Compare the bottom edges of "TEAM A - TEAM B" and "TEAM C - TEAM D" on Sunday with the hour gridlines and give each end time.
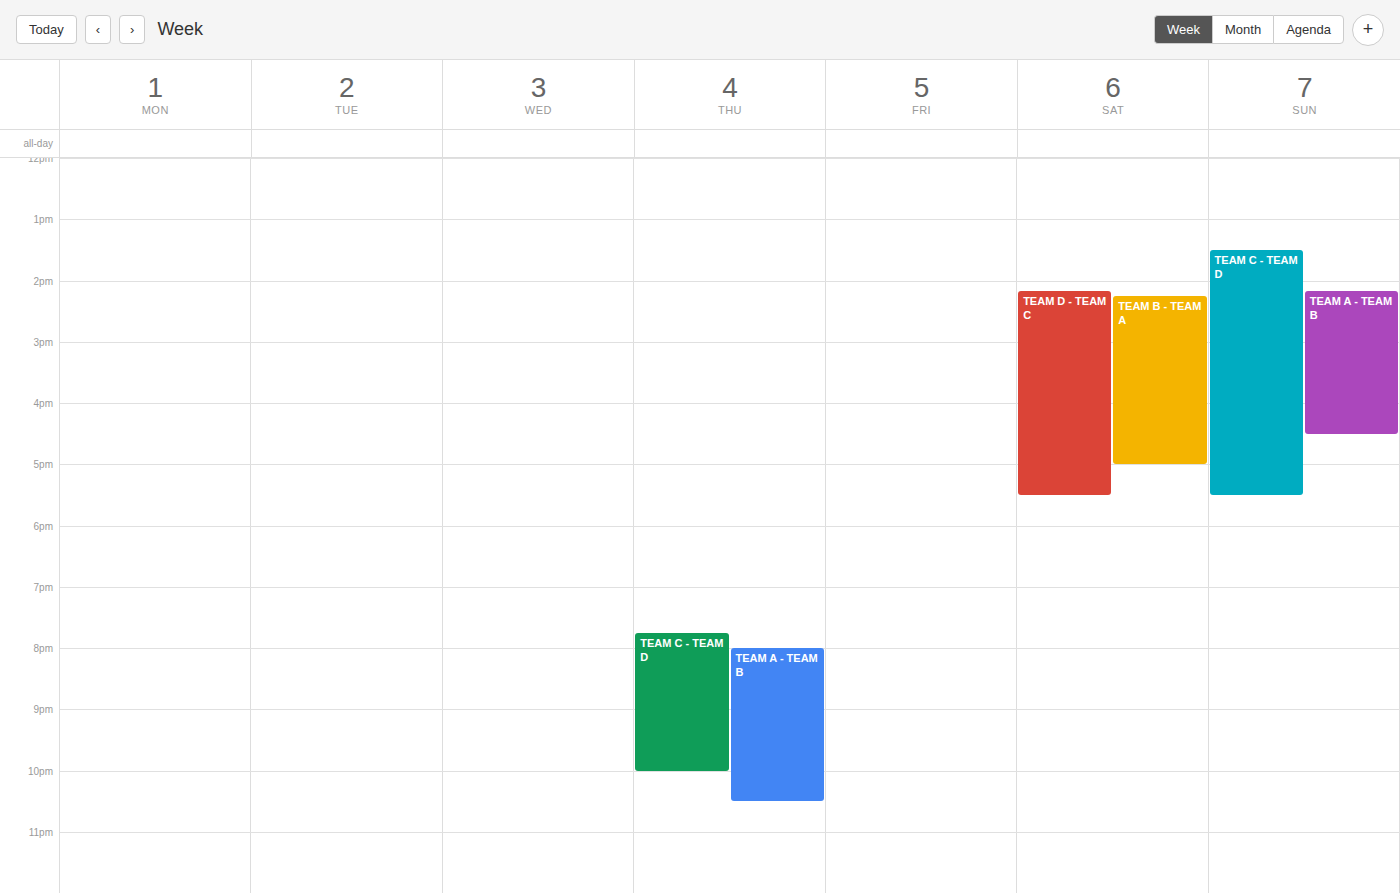
"TEAM A - TEAM B": 4:30 PM, halfway between the 4 PM and 5 PM lines. "TEAM C - TEAM D": 5:30 PM, halfway between the 5 PM and 6 PM lines.